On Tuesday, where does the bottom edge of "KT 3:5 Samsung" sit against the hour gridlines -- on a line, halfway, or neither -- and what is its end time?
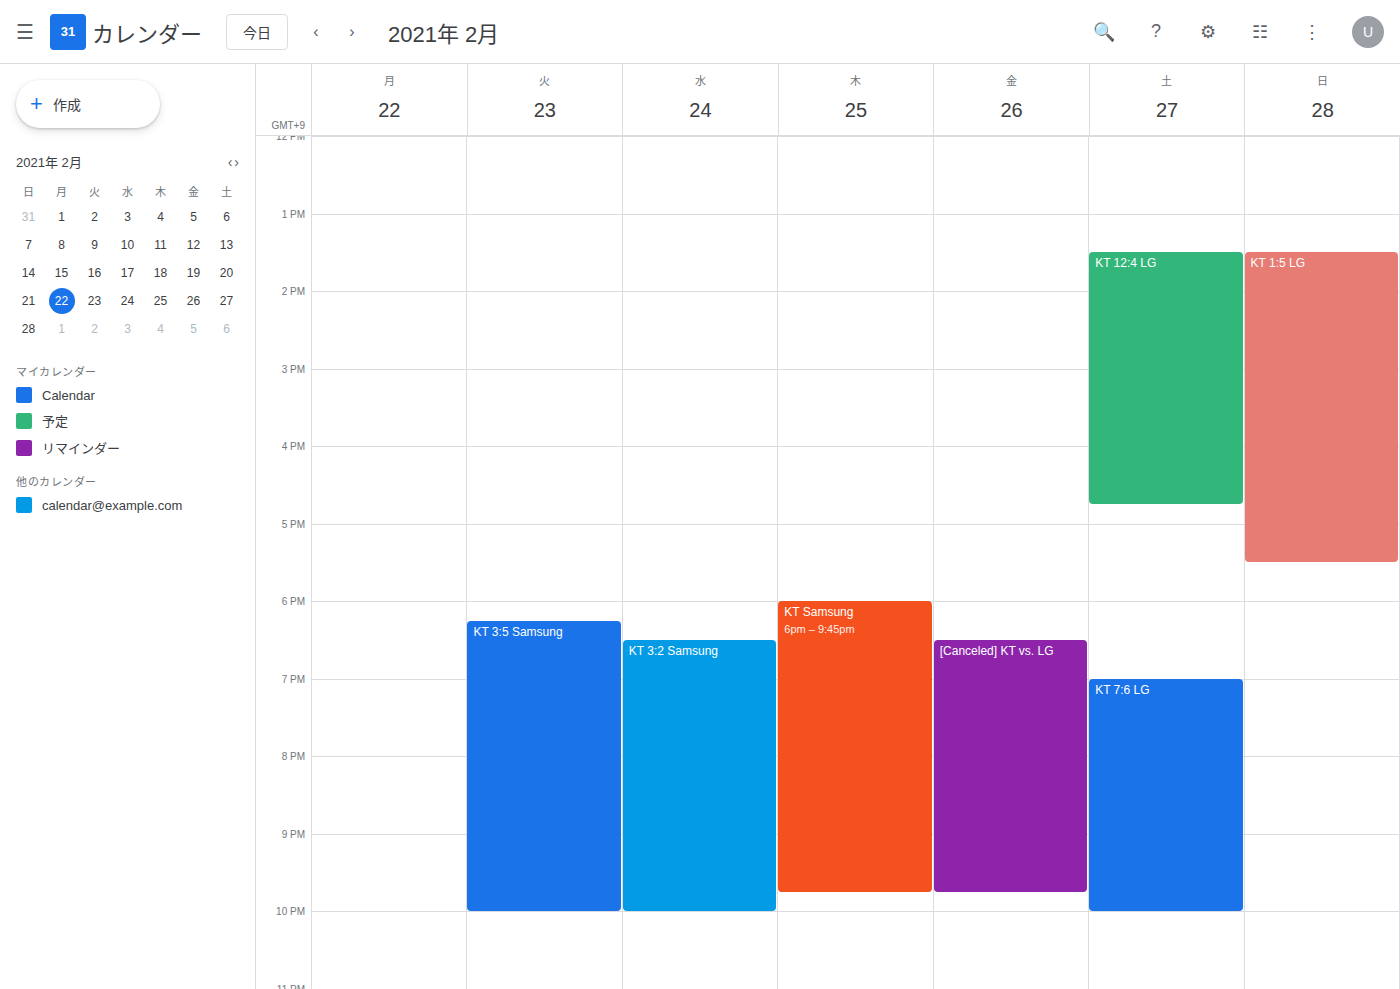
10:00 PM -- exactly on the 10 PM line.